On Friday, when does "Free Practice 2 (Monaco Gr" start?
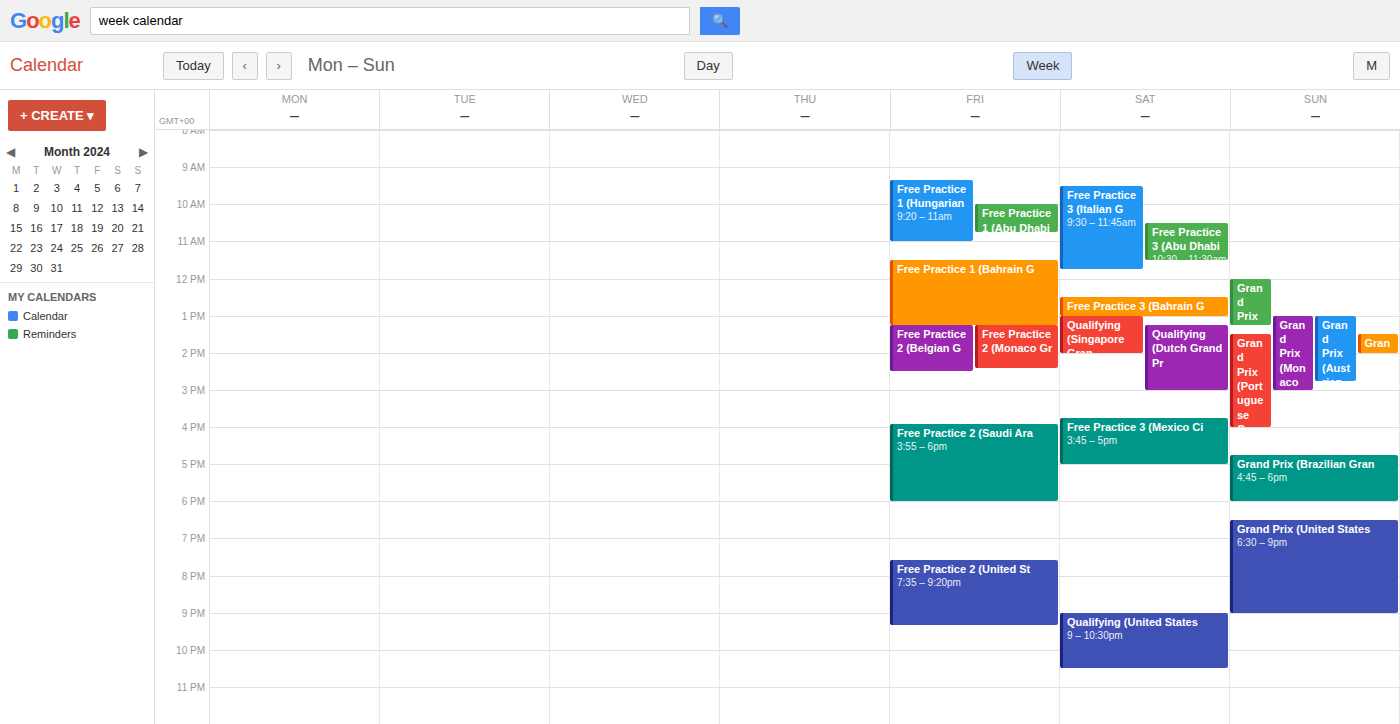
1:15 PM